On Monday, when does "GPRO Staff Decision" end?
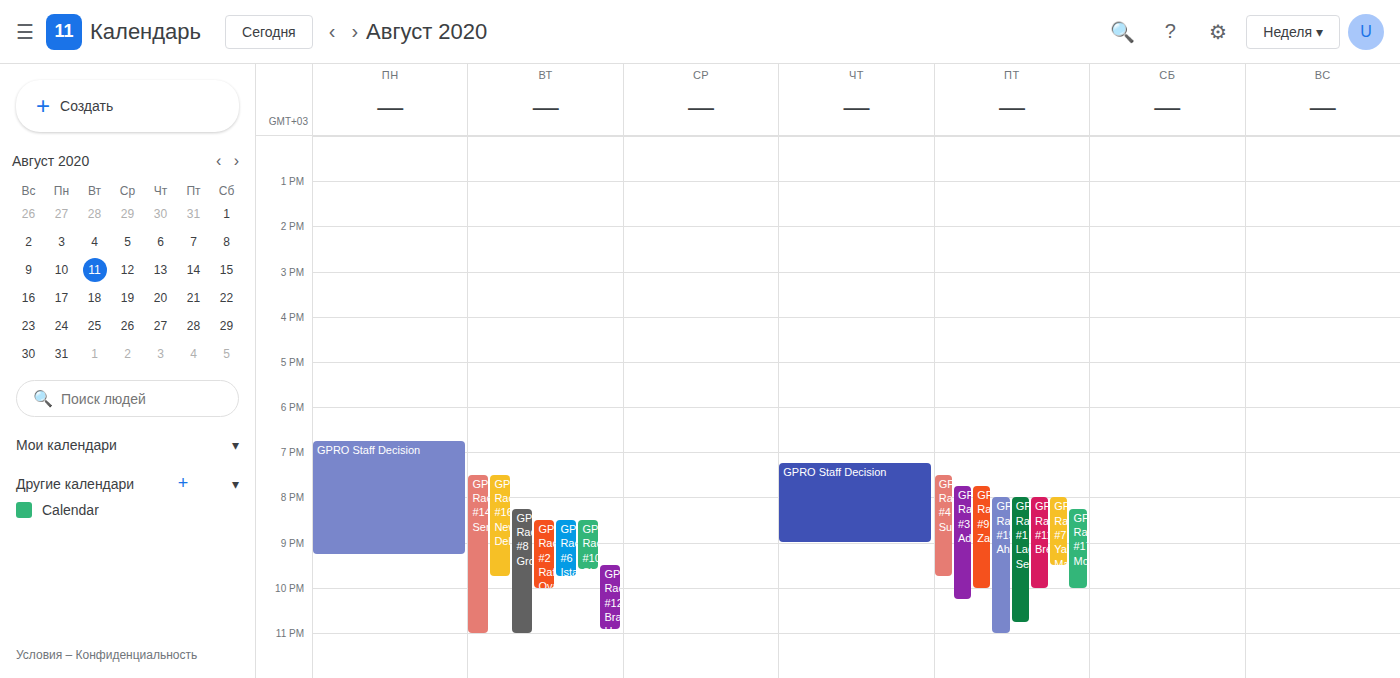
9:15 PM